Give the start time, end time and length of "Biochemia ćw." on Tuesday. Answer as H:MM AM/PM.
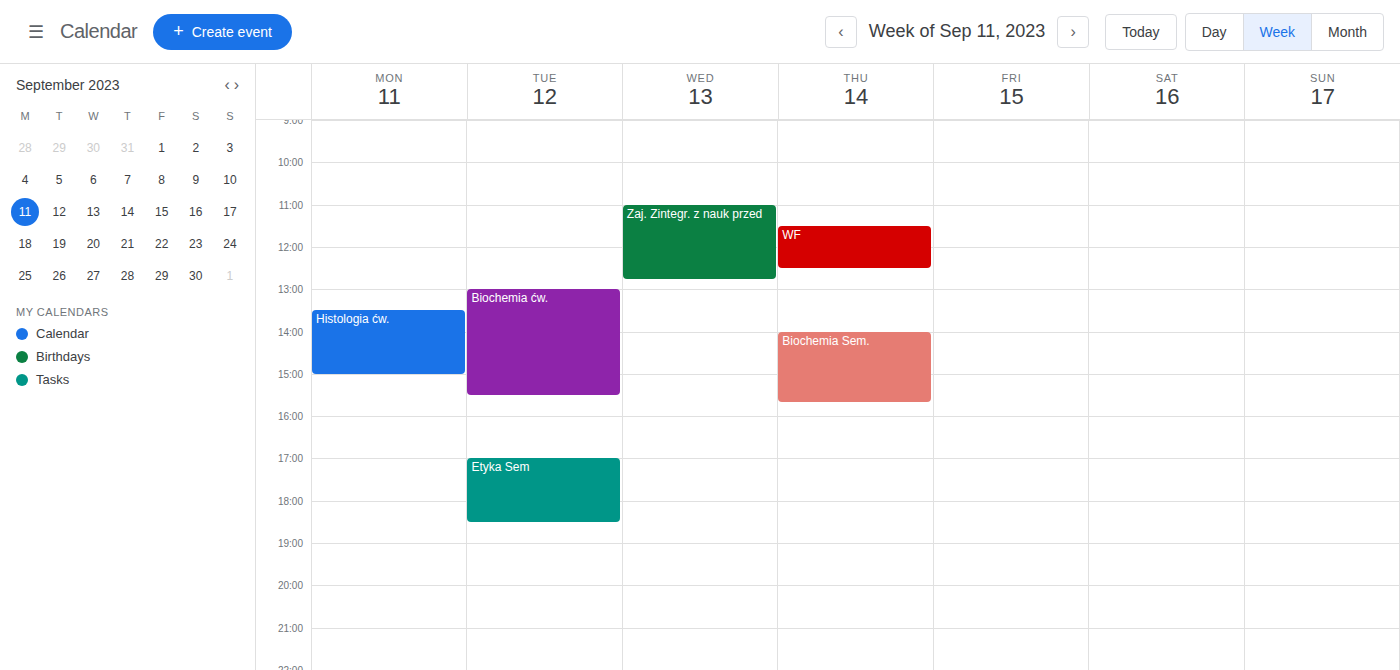
1:00 PM to 3:30 PM, 2 hours 30 minutes